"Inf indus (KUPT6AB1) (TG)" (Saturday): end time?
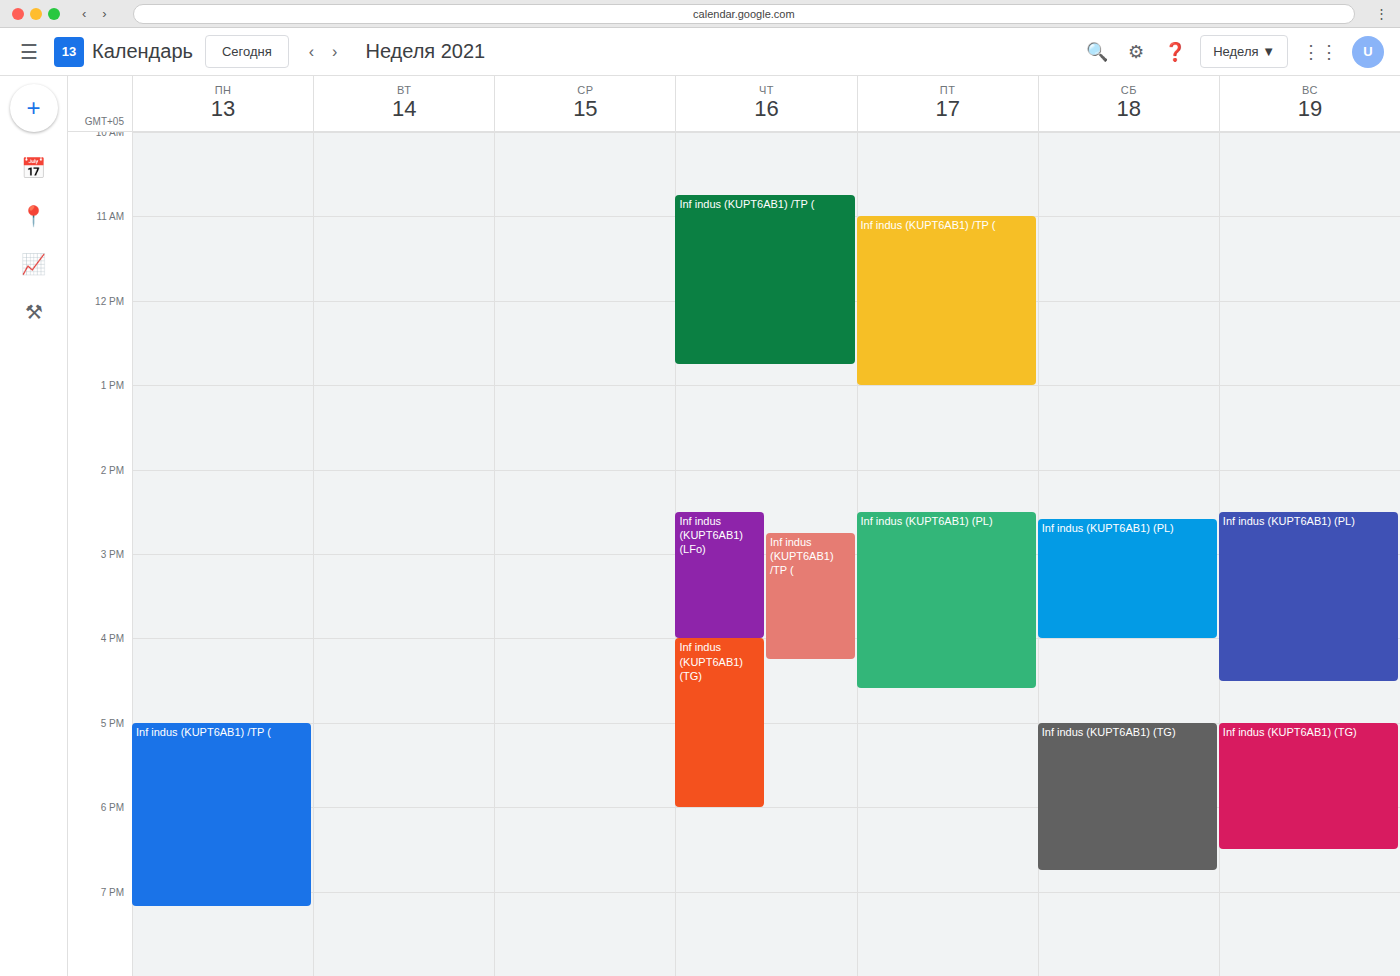
6:45 PM